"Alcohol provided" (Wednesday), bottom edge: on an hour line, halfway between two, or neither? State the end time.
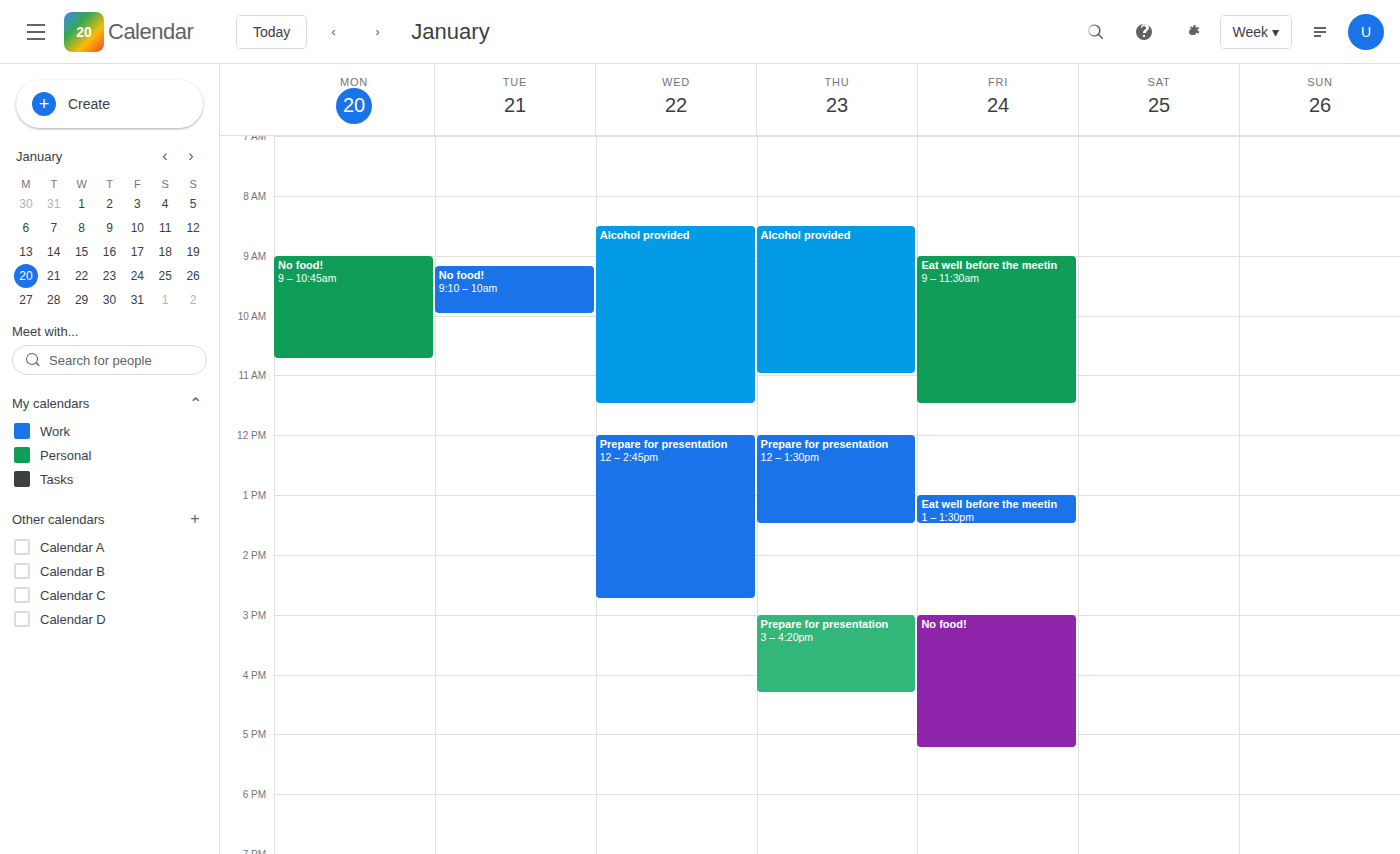
11:30 AM -- halfway between the 11 AM and 12 PM lines.